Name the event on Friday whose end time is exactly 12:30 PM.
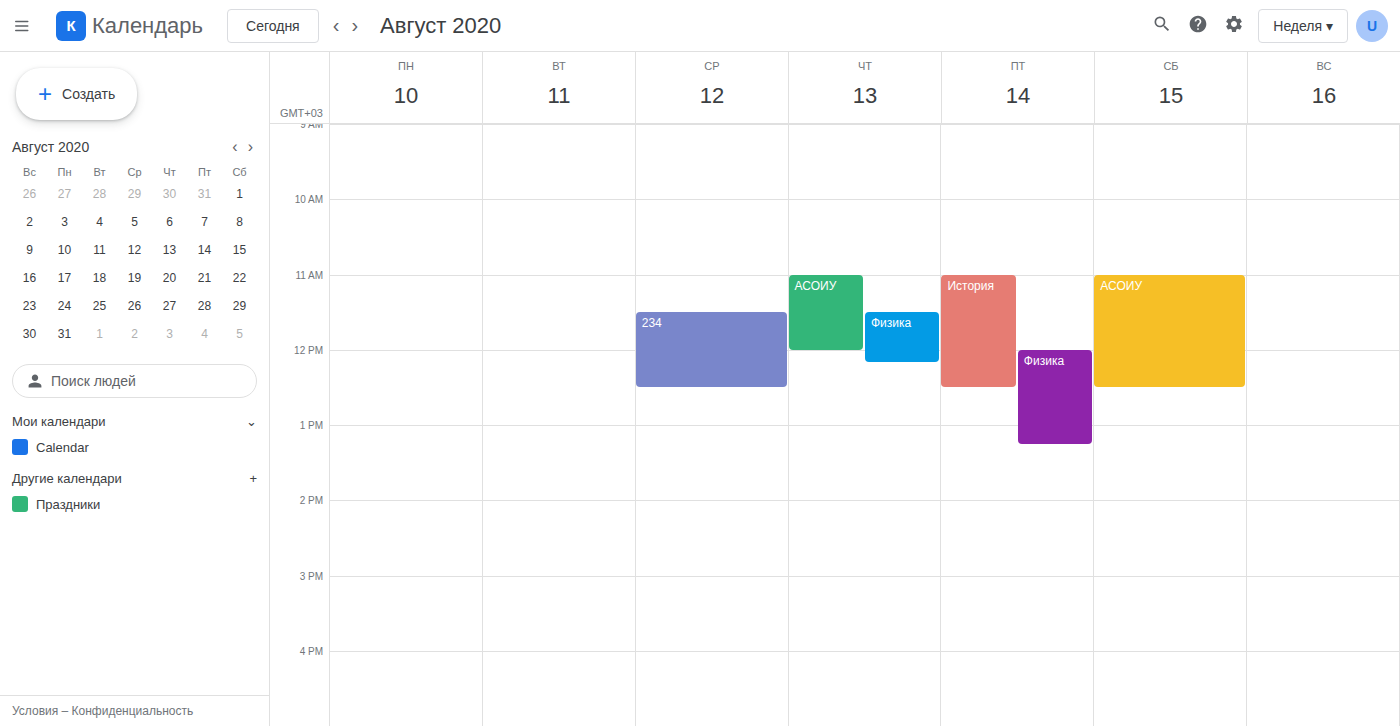
"История"